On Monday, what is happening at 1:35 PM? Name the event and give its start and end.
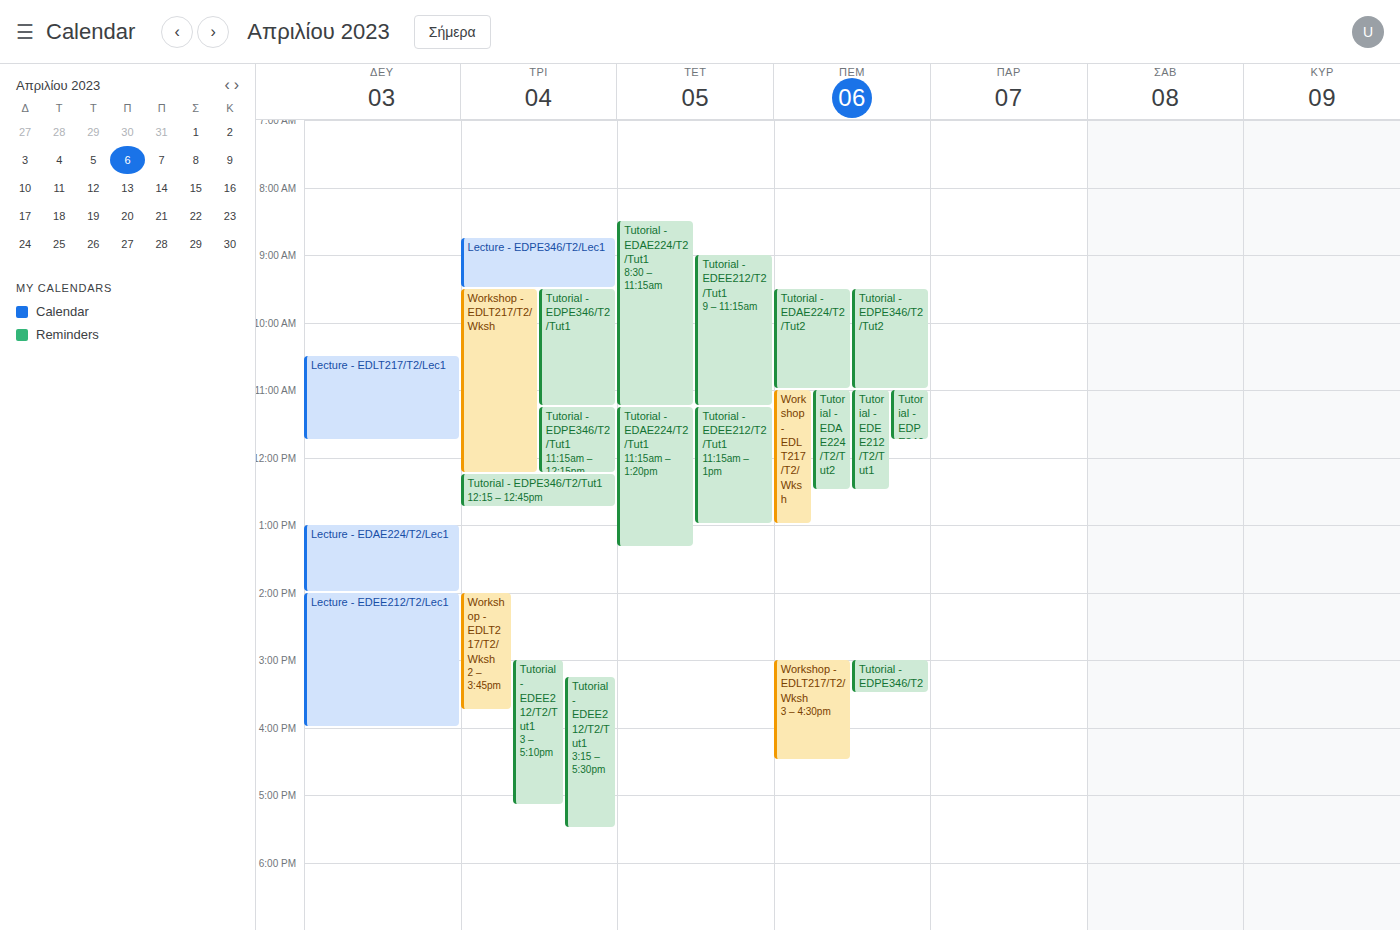
"Lecture - EDAE224/T2/Lec1", 1:00 PM to 2:00 PM